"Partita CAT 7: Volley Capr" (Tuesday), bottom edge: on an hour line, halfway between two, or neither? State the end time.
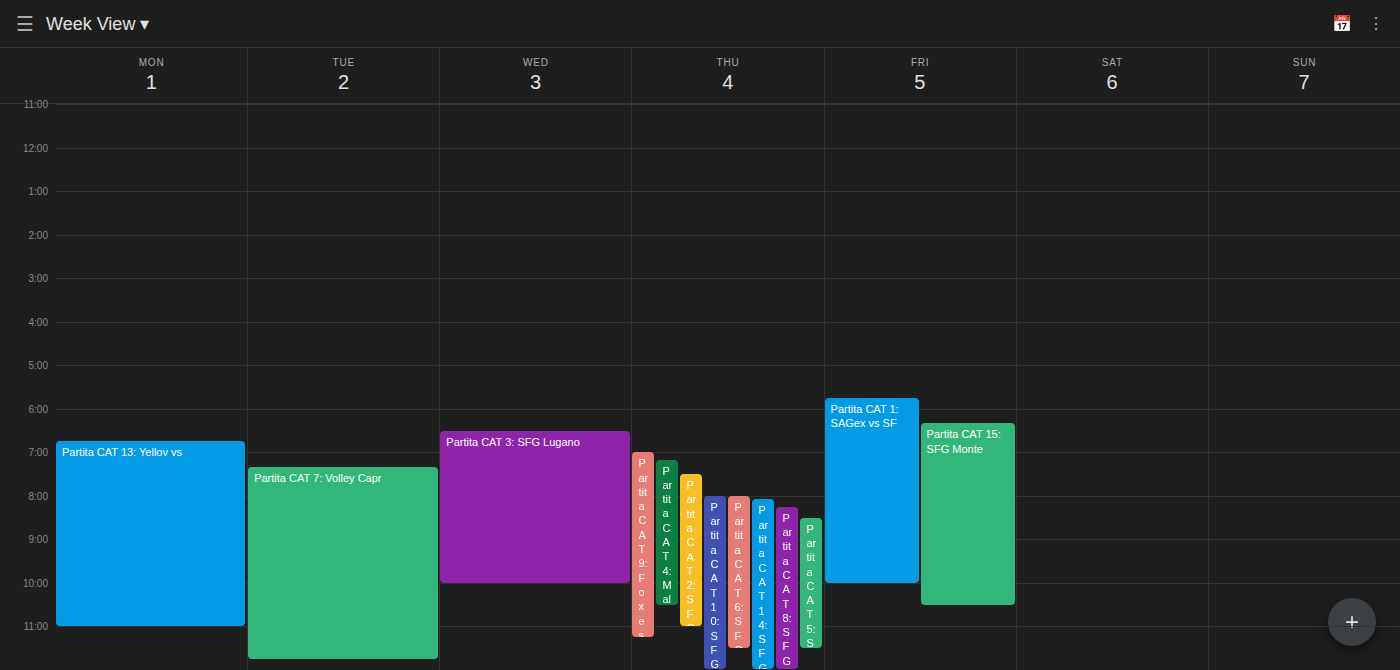
11:45 PM -- neither: three quarters of the way from the 11 PM line to the 12 AM line.